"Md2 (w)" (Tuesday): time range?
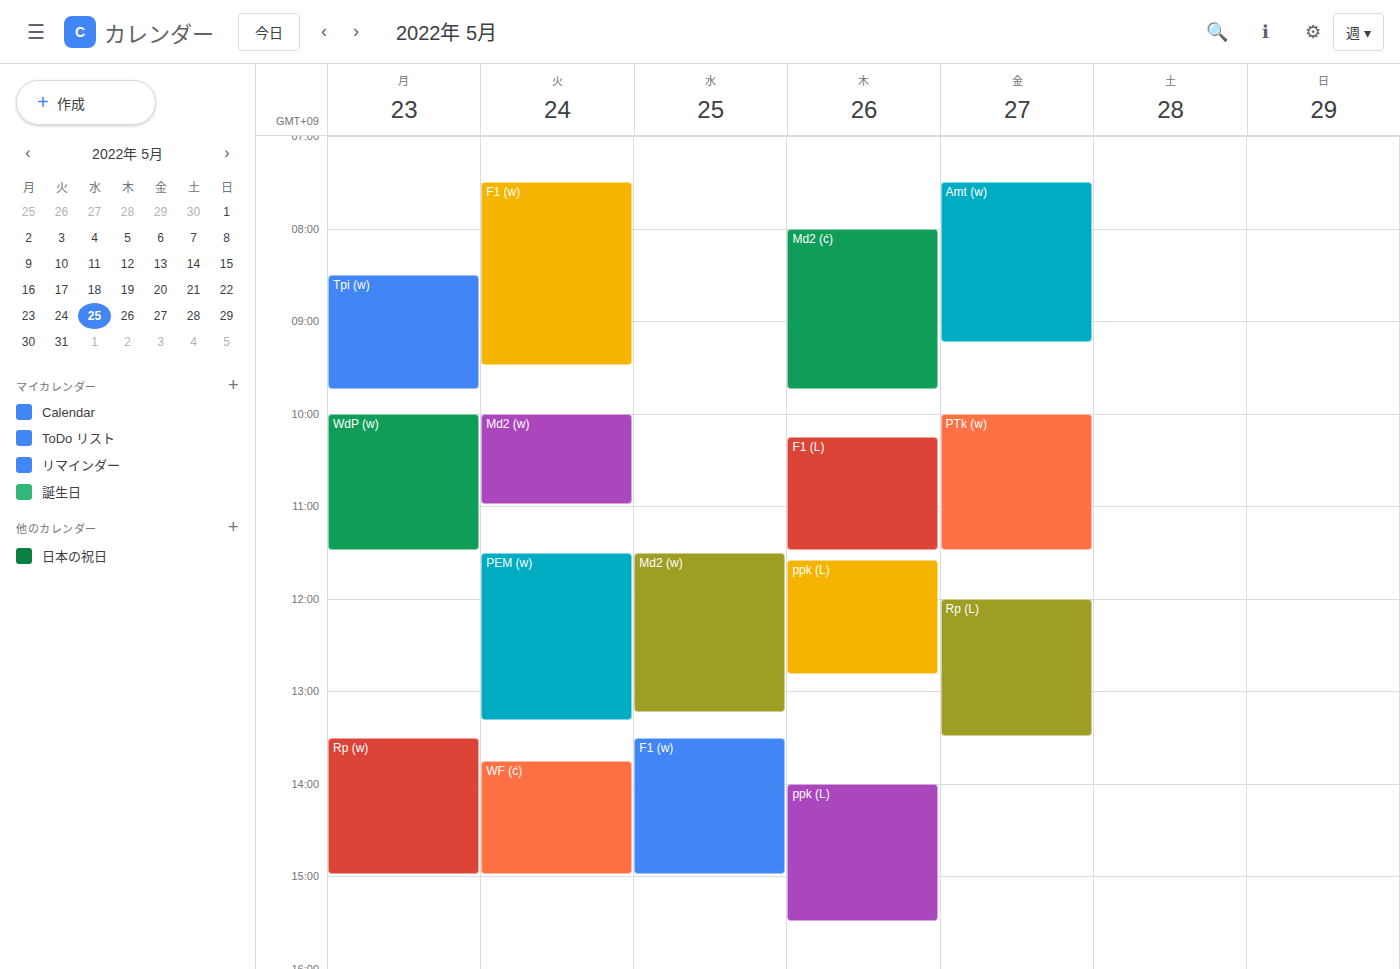
10:00 AM to 11:00 AM